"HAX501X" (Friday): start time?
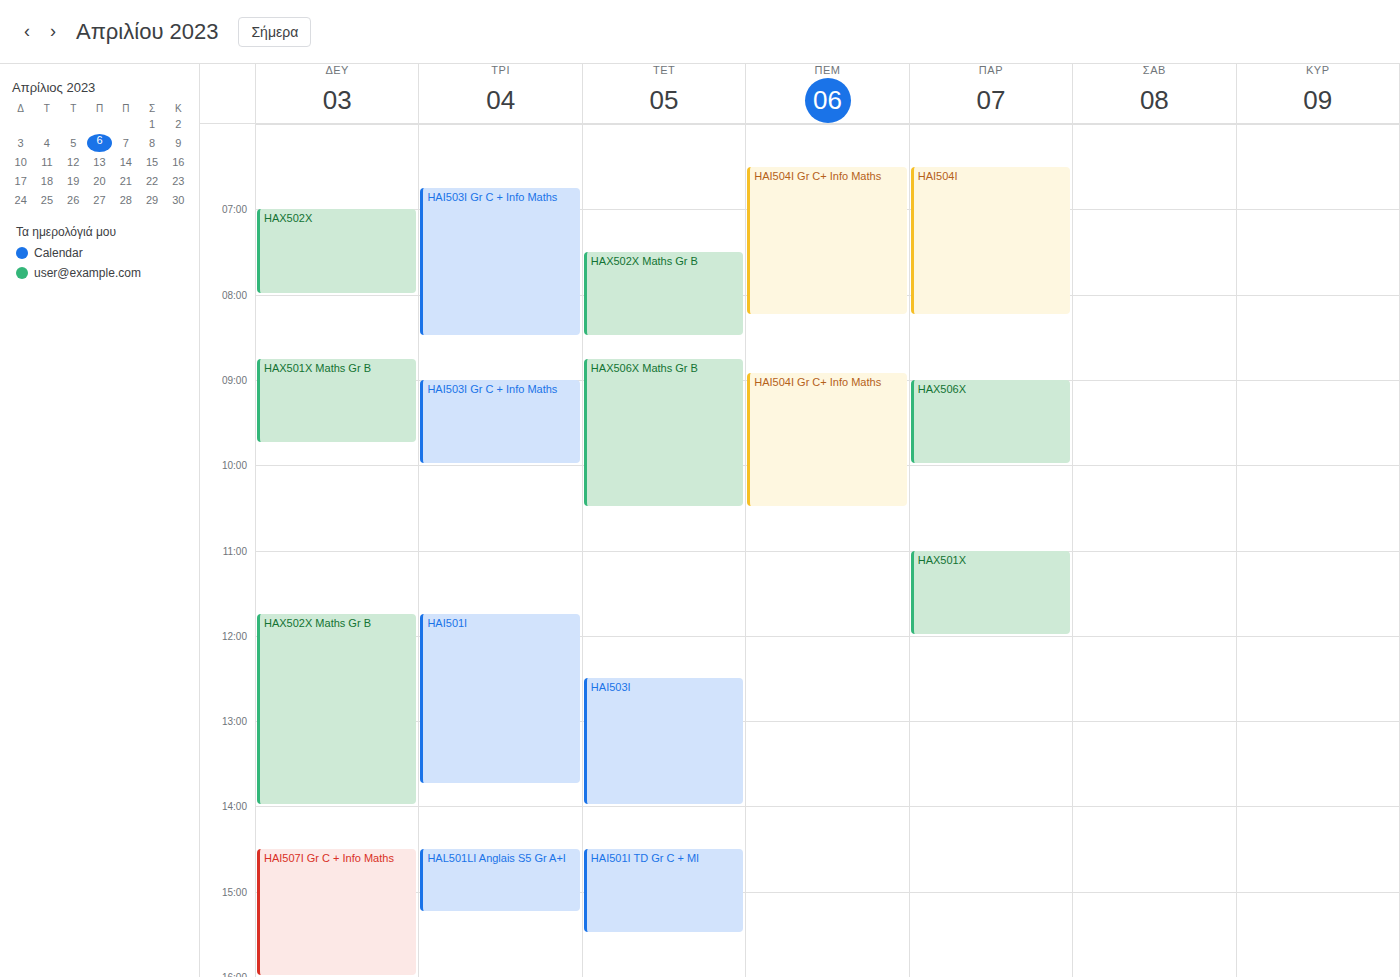
11:00 AM